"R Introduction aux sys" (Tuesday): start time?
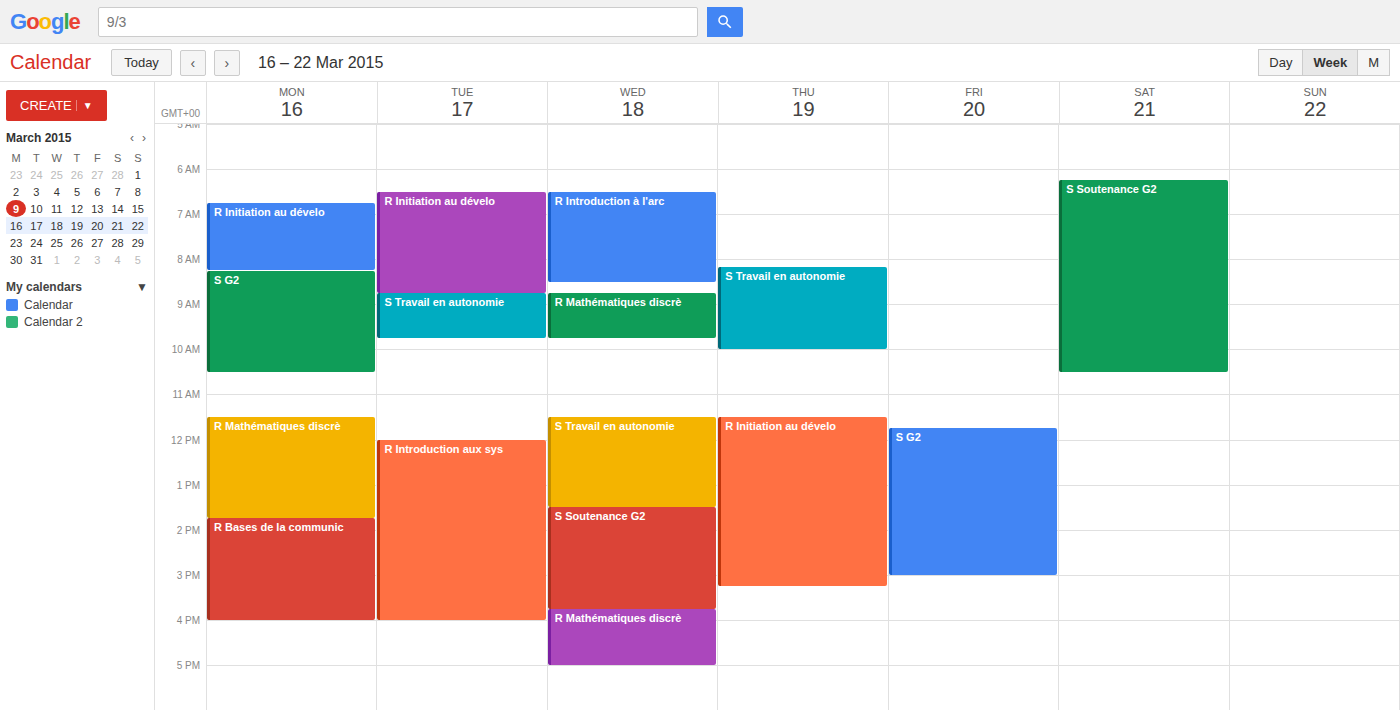
12:00 PM